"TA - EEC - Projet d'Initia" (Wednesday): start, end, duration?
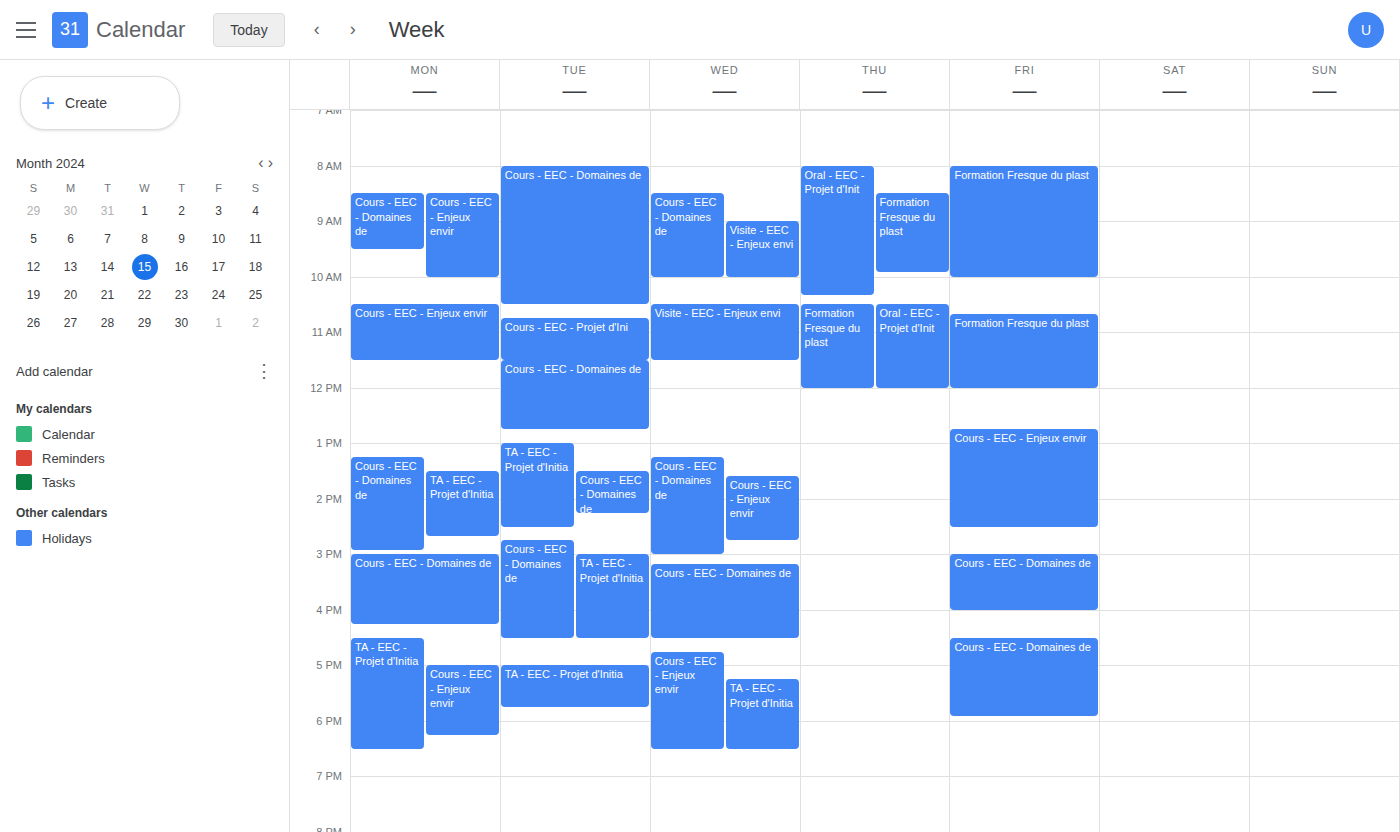
5:15 PM to 6:30 PM, 1 hour 15 minutes